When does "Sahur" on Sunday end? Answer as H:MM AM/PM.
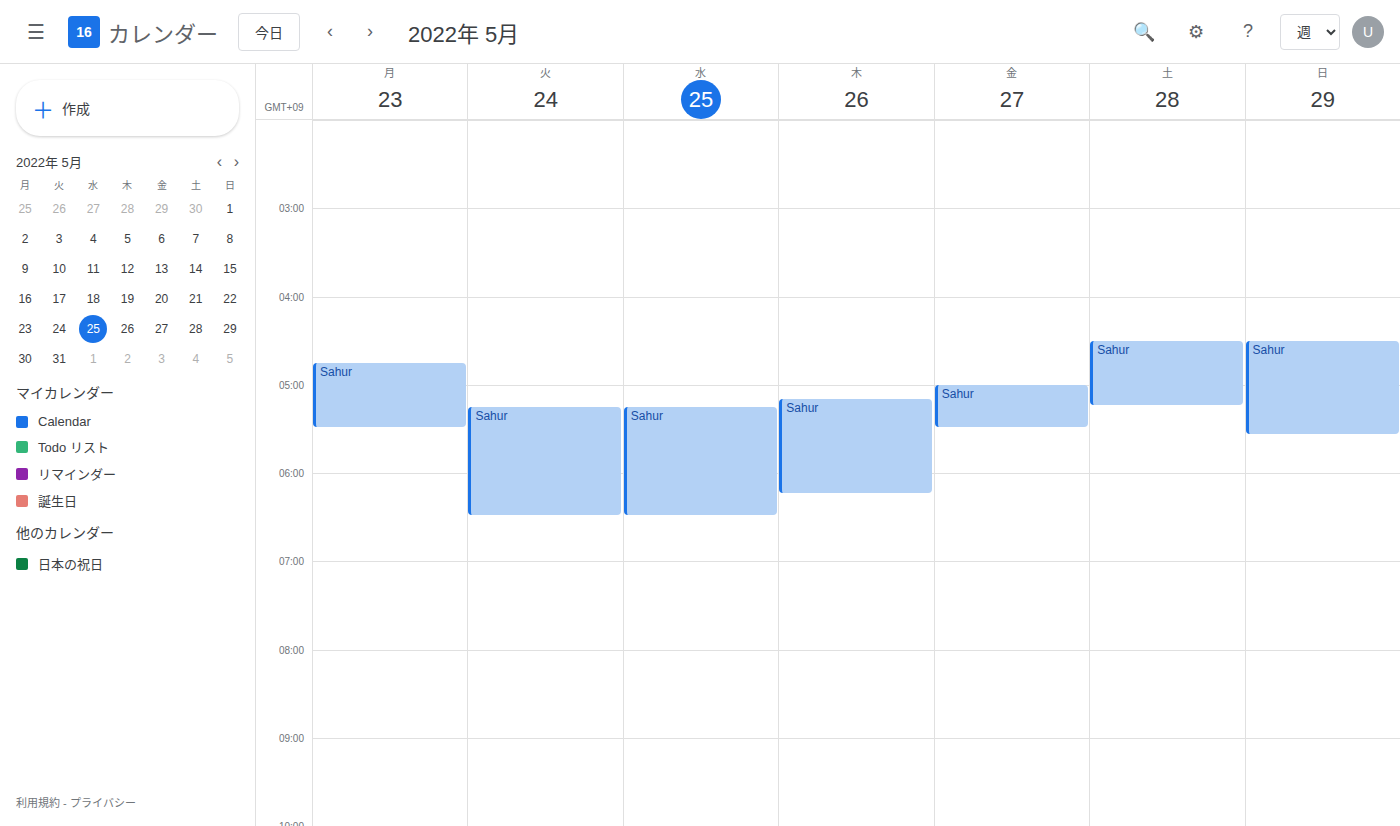
5:35 AM